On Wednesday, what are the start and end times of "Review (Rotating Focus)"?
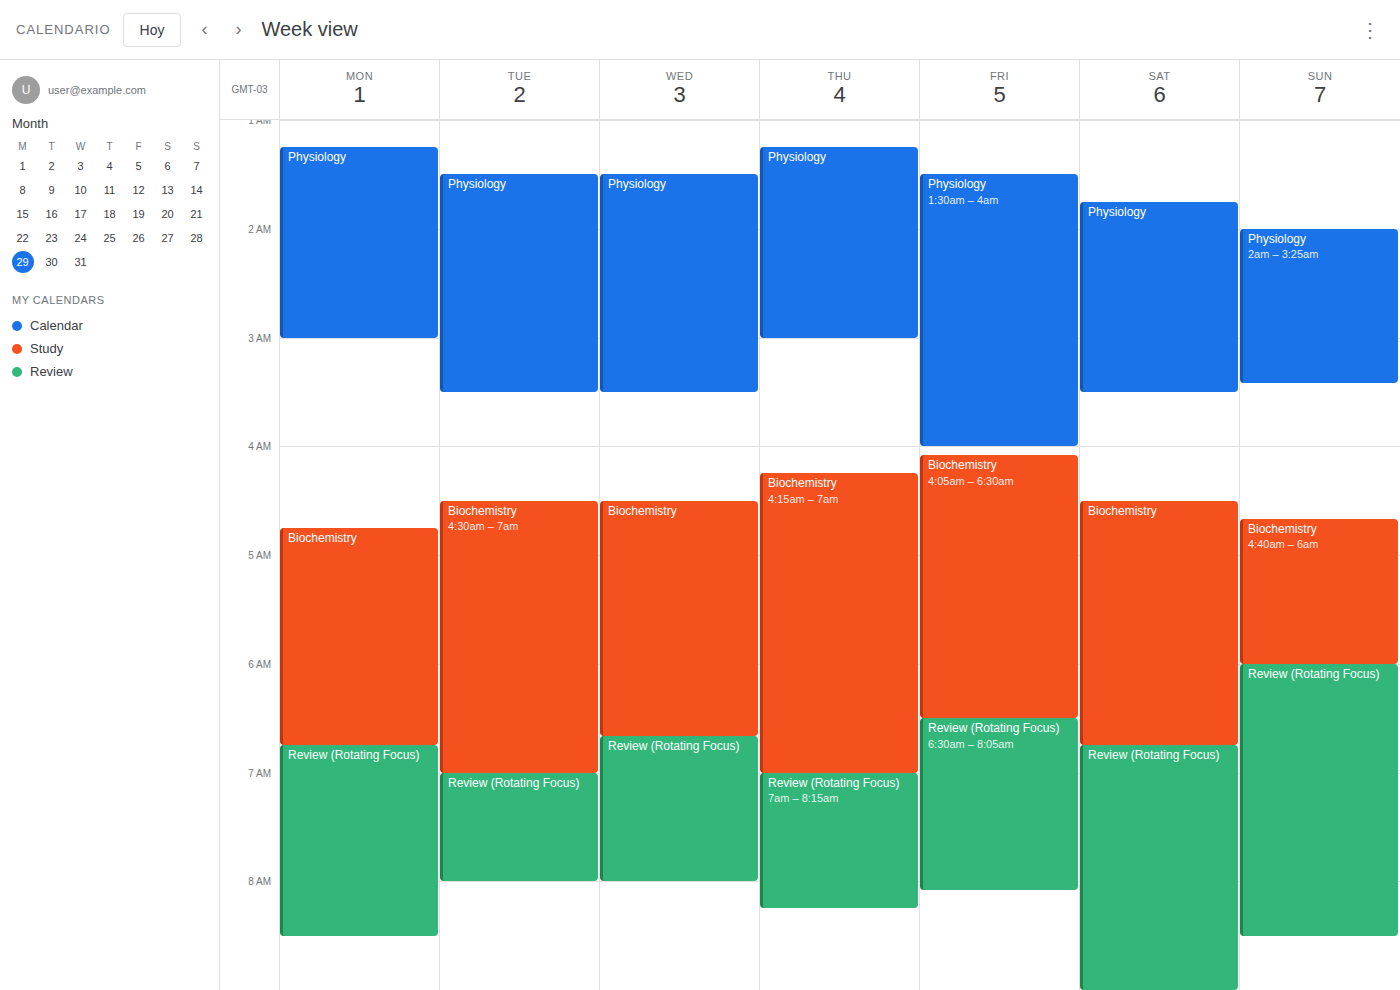
6:40 AM to 8:00 AM